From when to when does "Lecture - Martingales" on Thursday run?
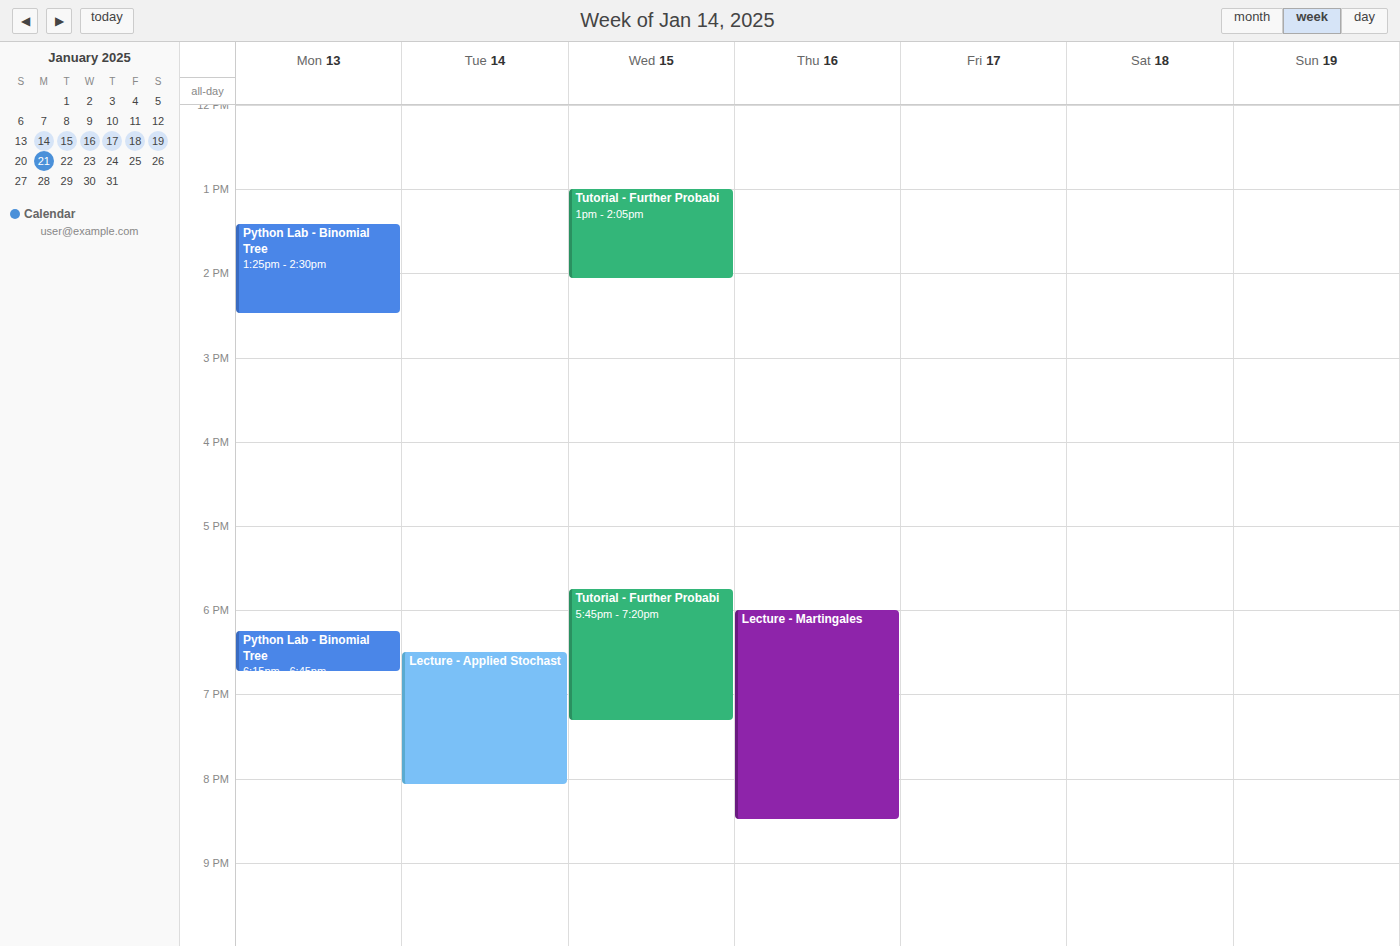
6:00 PM to 8:30 PM